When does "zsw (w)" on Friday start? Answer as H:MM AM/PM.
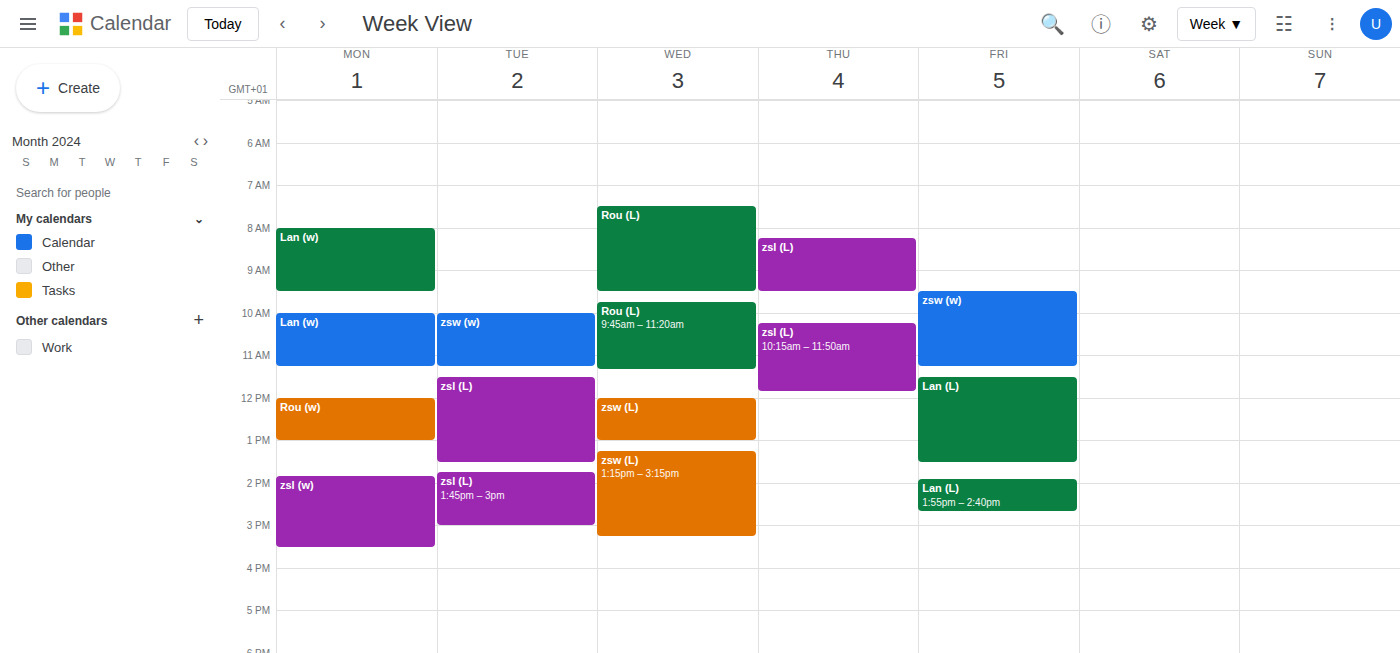
9:30 AM